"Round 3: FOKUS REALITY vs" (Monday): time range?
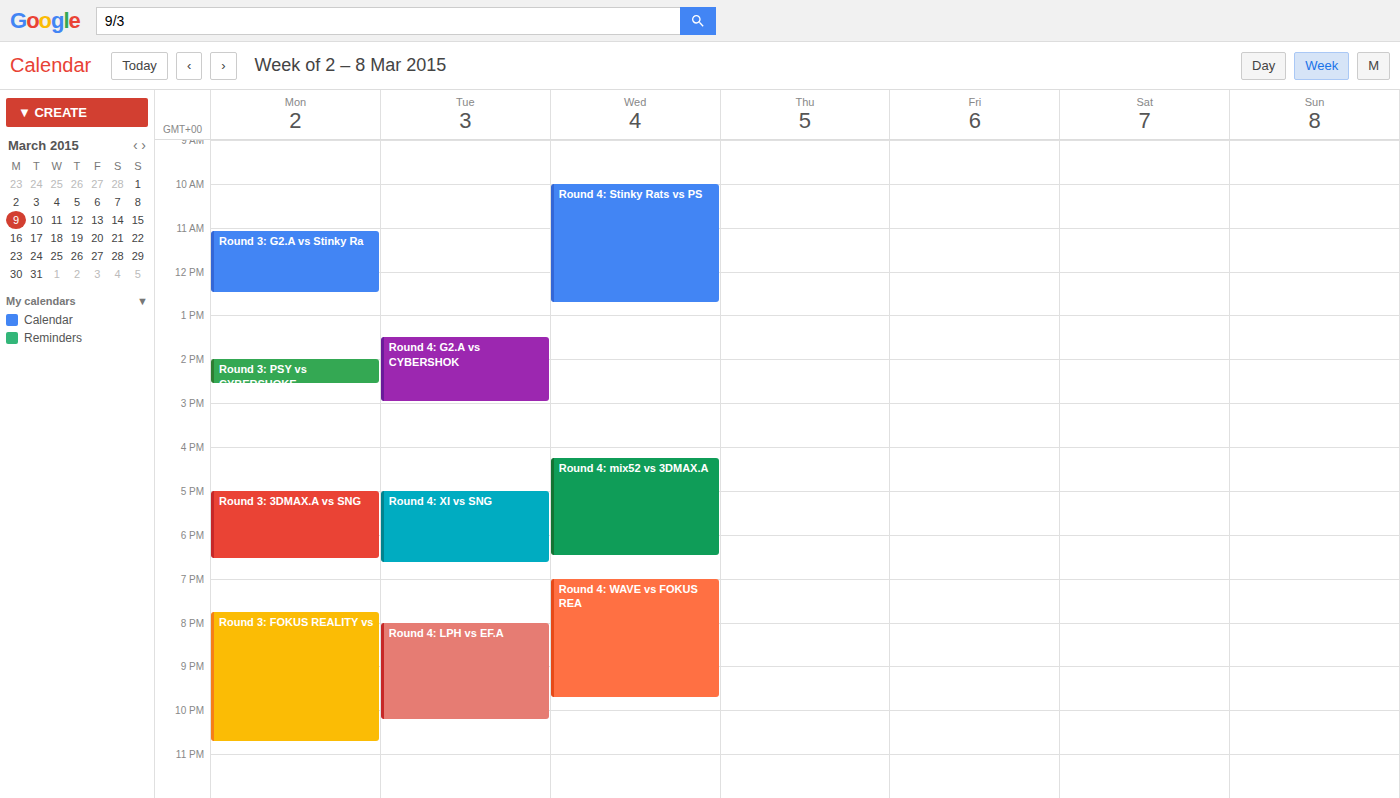
7:45 PM to 10:45 PM